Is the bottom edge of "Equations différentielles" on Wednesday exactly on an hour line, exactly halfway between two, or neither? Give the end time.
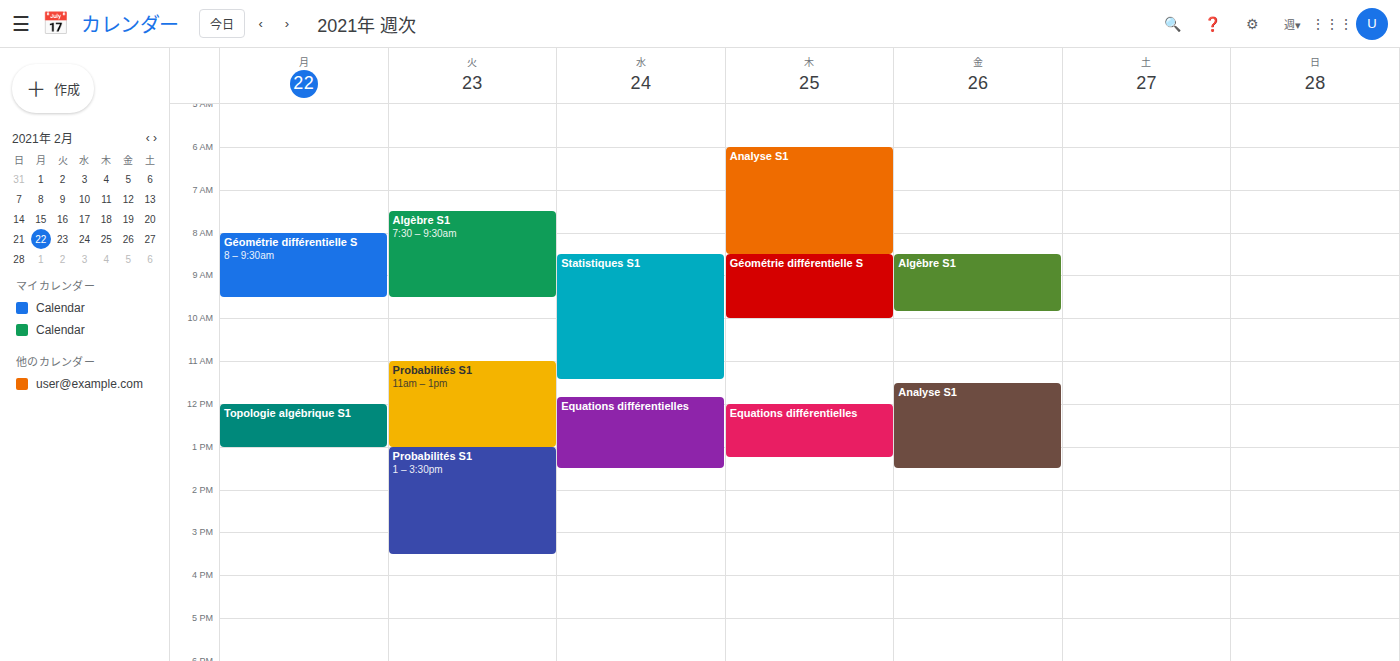
13:30 -- halfway between the 13:00 and 14:00 lines.